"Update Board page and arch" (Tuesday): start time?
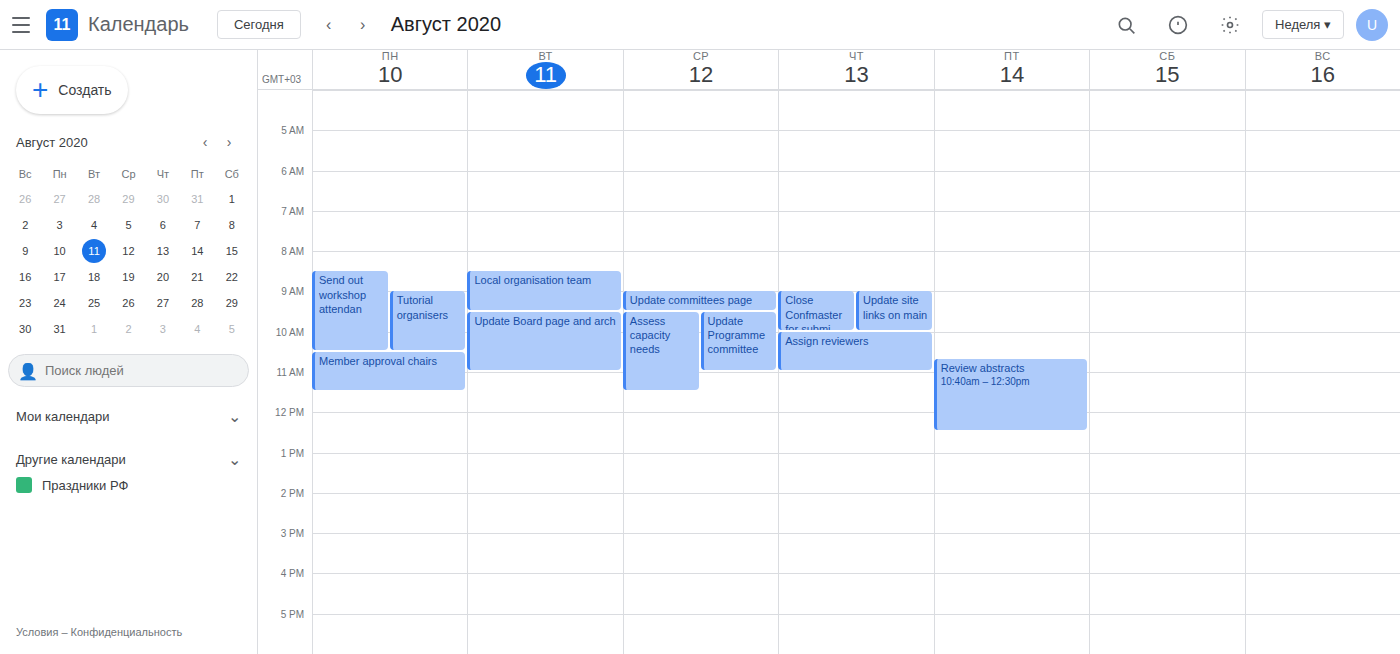
9:30 AM